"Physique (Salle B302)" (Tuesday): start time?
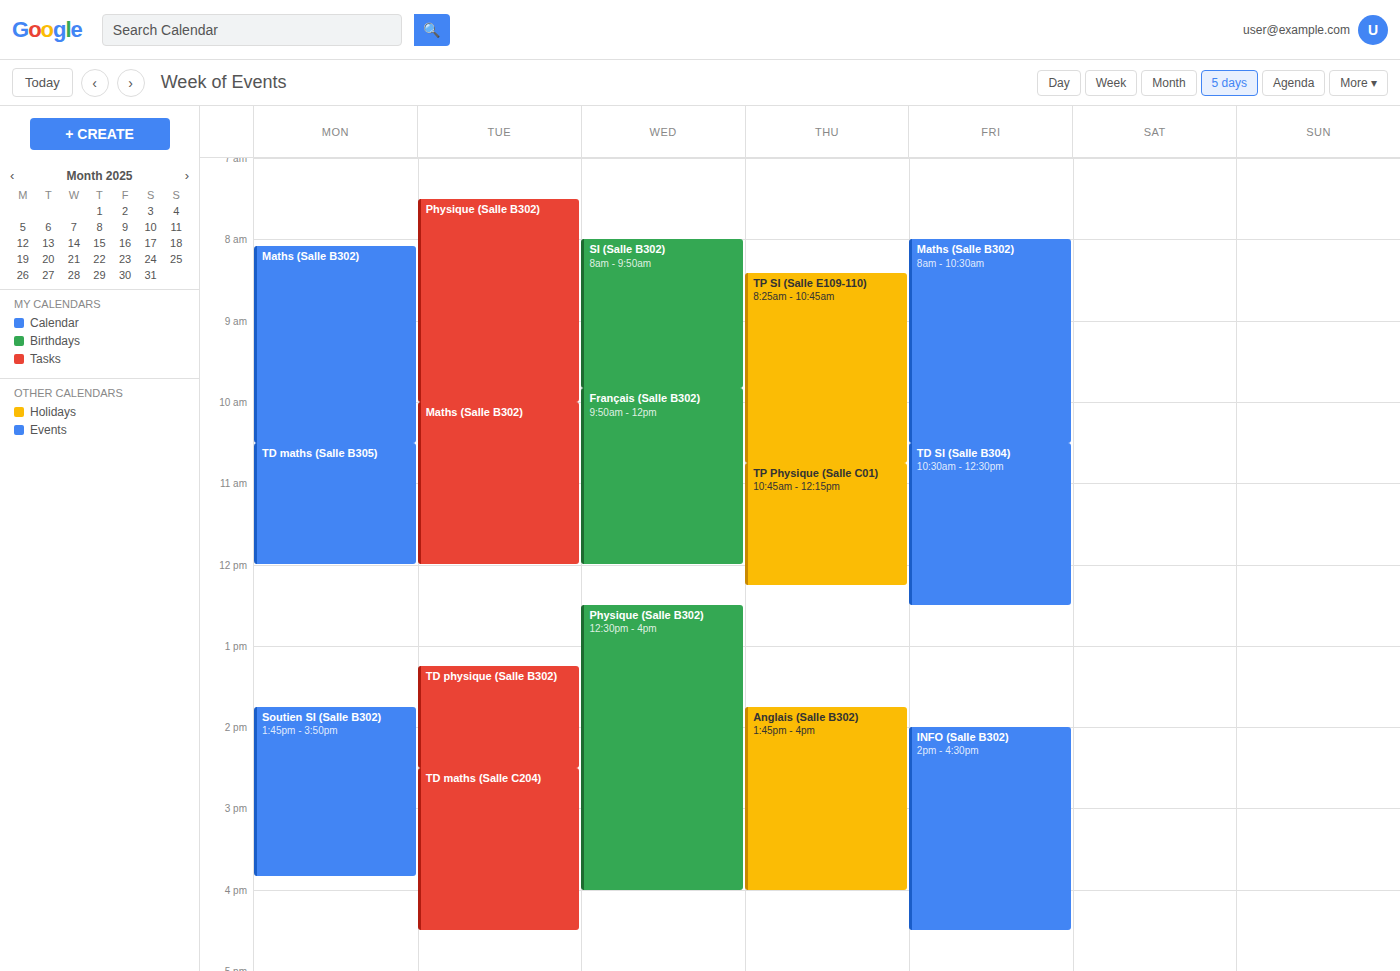
07:30